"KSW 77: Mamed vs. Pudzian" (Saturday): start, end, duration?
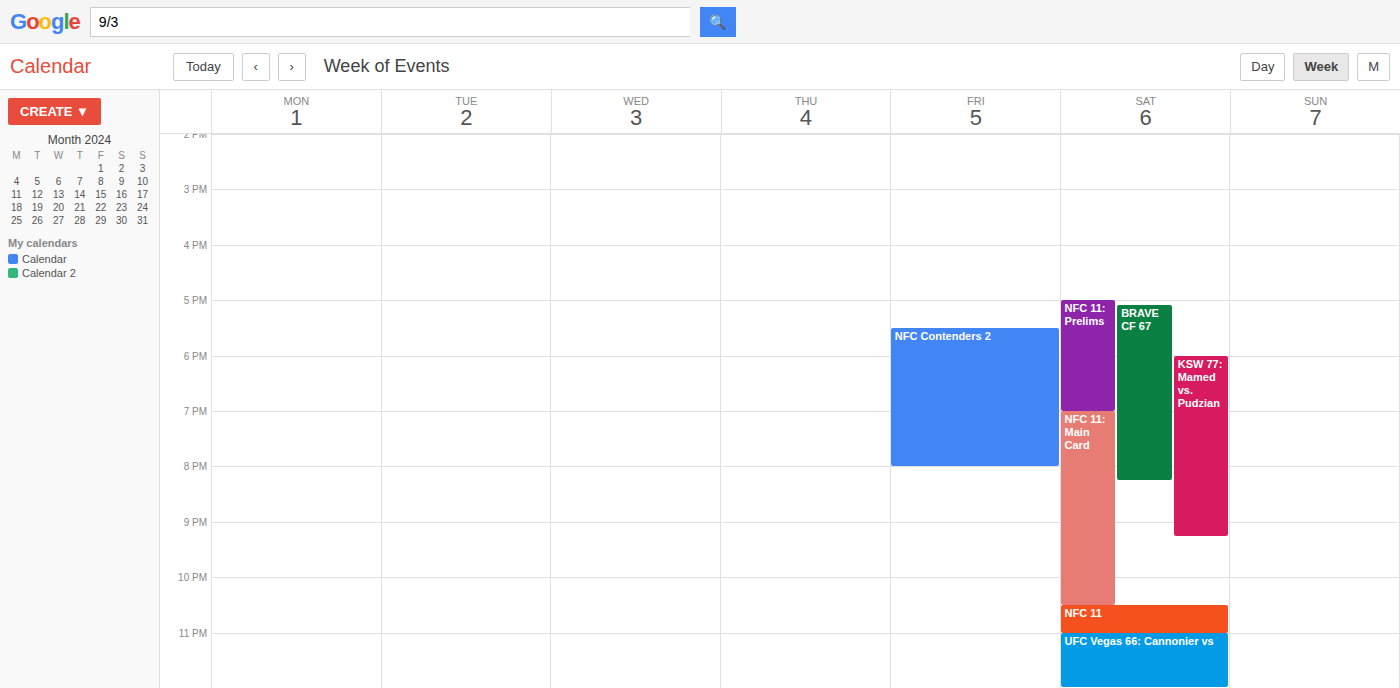
6:00 PM to 9:15 PM, 3 hours 15 minutes